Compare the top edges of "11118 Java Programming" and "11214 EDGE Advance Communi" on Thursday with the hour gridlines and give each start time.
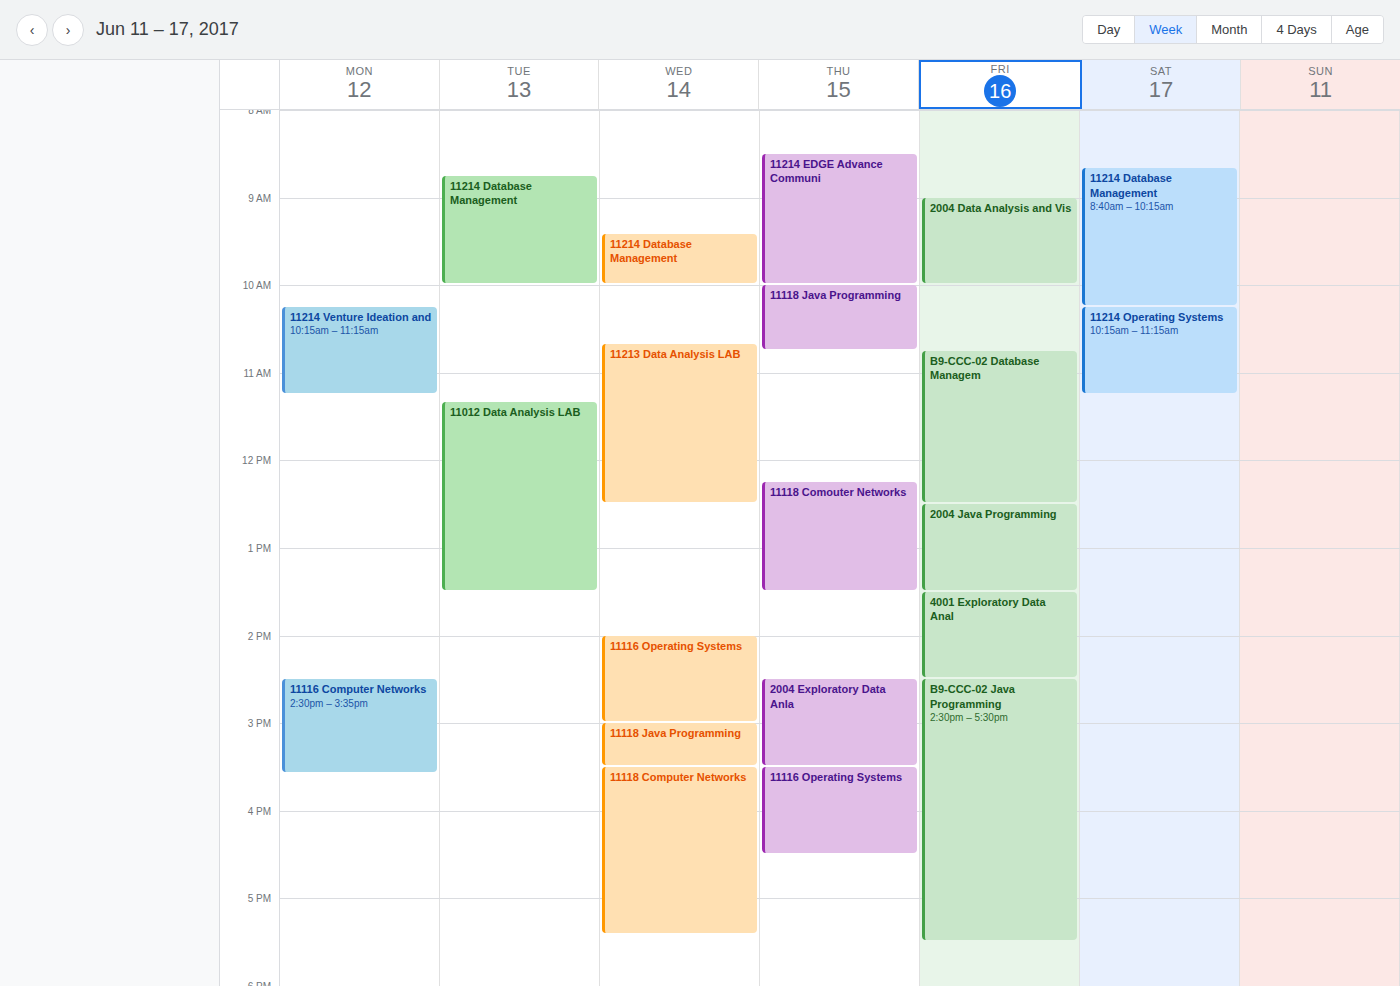
"11118 Java Programming": 10:00 AM, exactly on the 10 AM line. "11214 EDGE Advance Communi": 8:30 AM, halfway between the 8 AM and 9 AM lines.